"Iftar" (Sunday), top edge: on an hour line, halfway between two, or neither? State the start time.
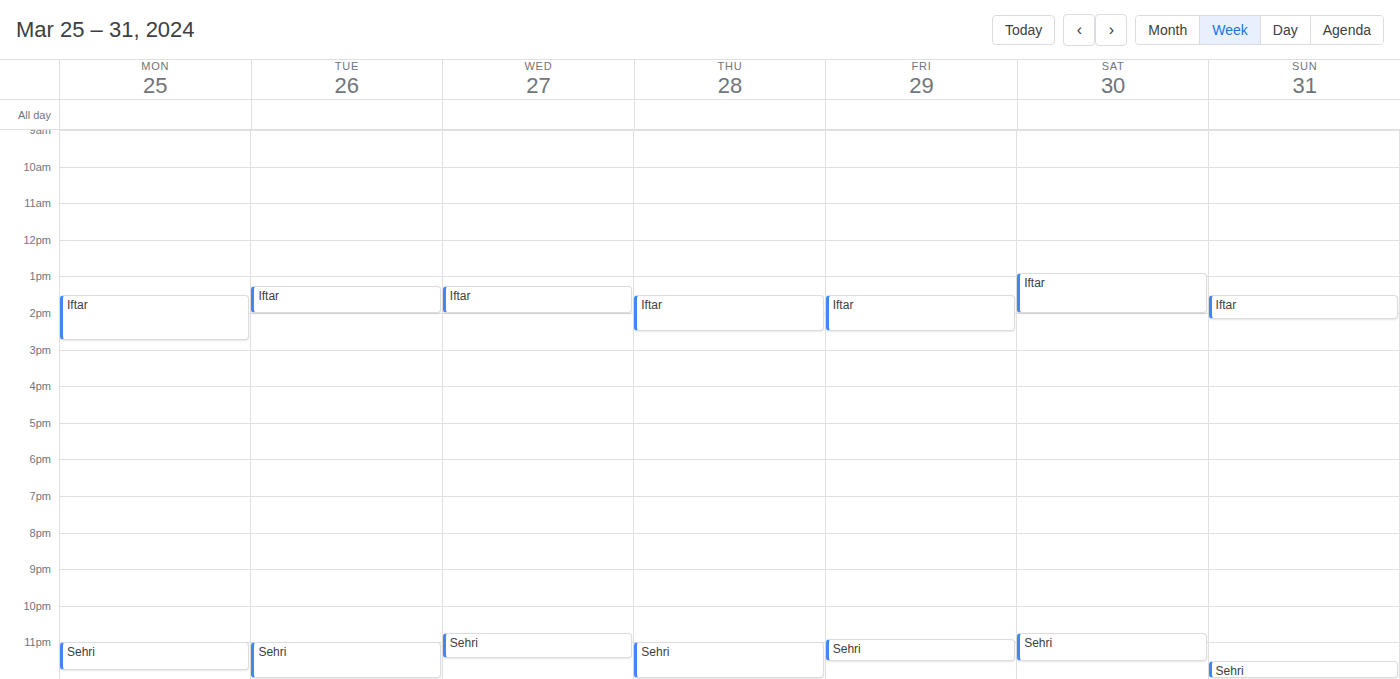
1:30 PM -- halfway between the 1 PM and 2 PM lines.